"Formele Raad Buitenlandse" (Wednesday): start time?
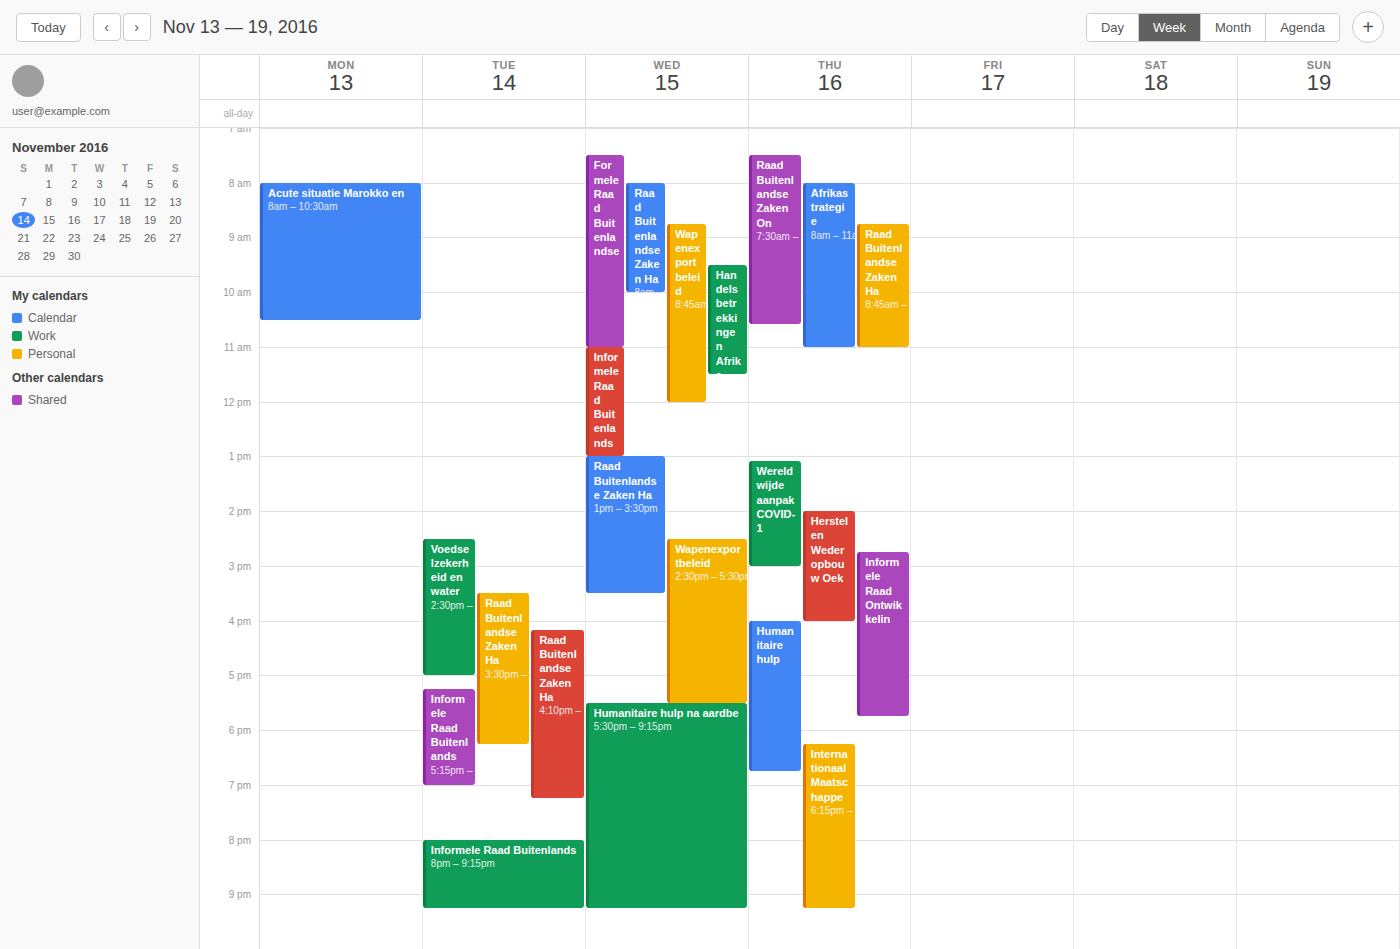
07:30